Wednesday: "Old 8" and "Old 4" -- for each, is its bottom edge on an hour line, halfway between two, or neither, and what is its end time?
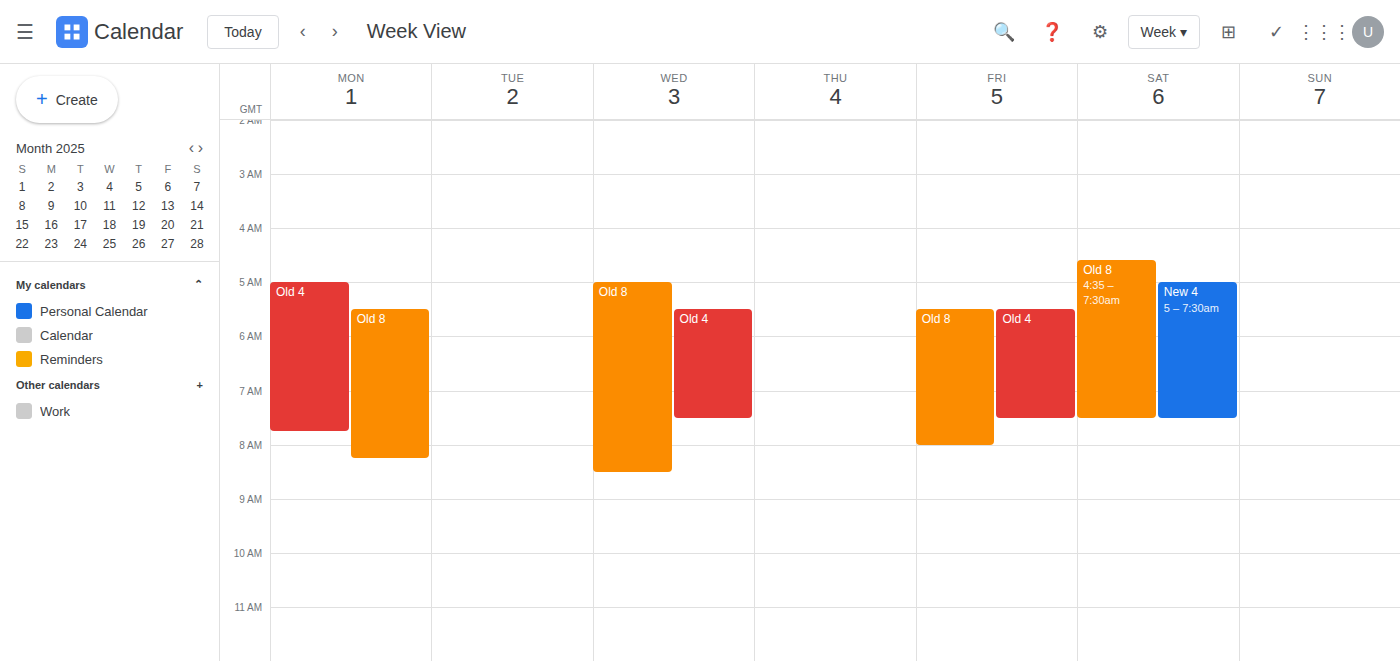
"Old 8": 8:30 AM, halfway between the 8 AM and 9 AM lines. "Old 4": 7:30 AM, halfway between the 7 AM and 8 AM lines.